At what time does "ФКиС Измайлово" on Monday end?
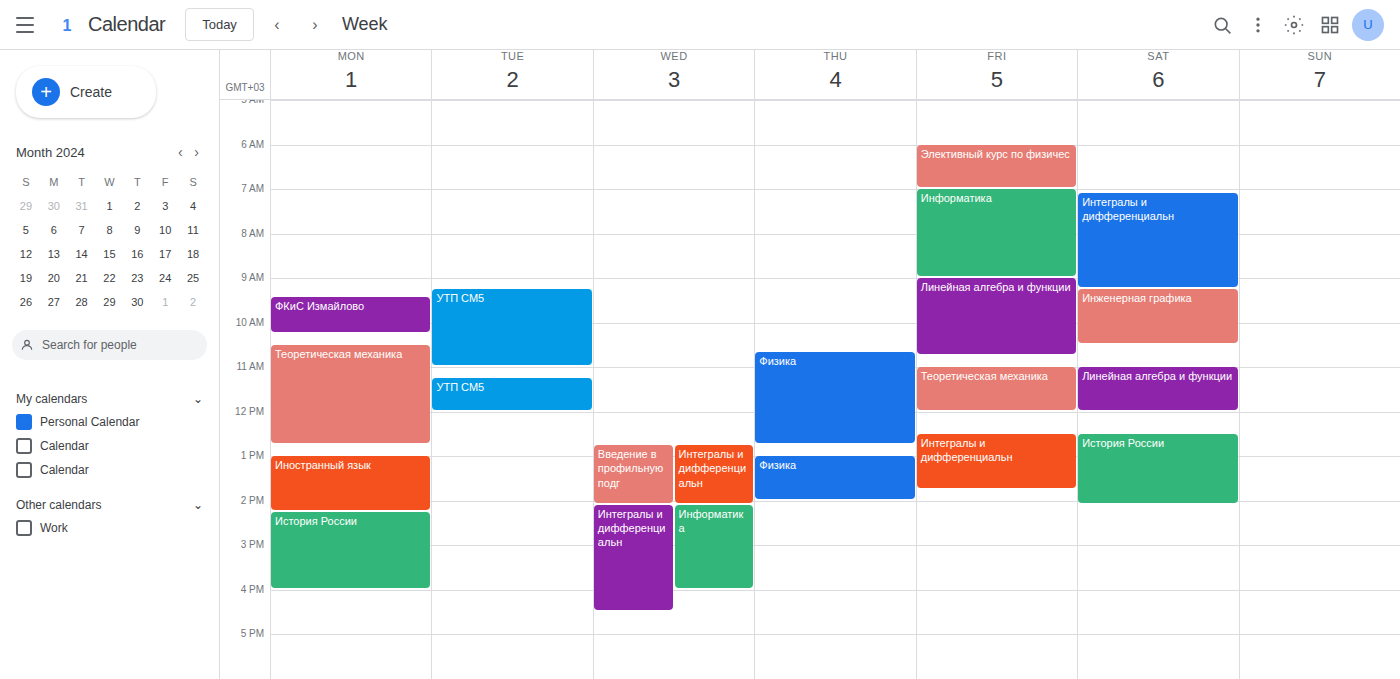
10:15 AM